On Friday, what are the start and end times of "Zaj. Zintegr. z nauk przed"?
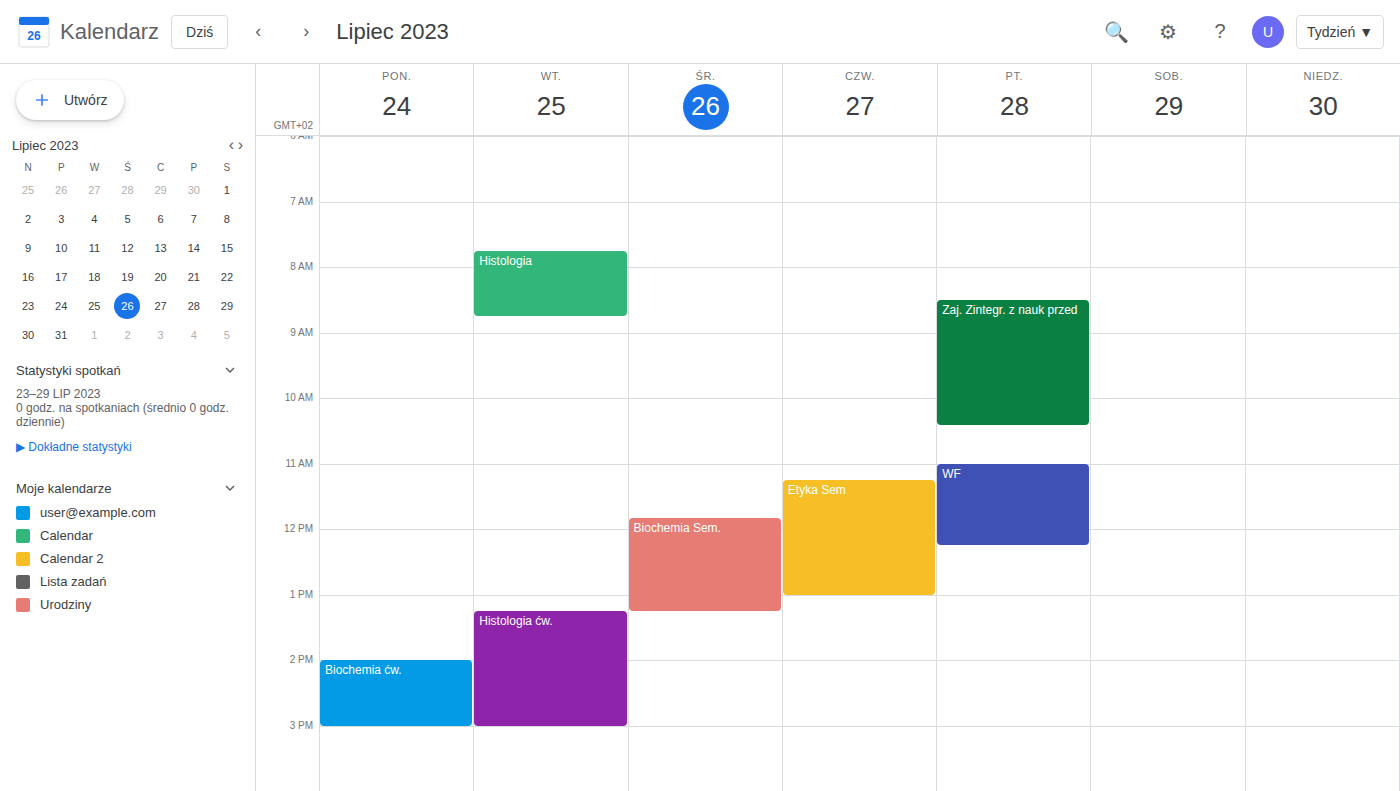
8:30 AM to 10:25 AM